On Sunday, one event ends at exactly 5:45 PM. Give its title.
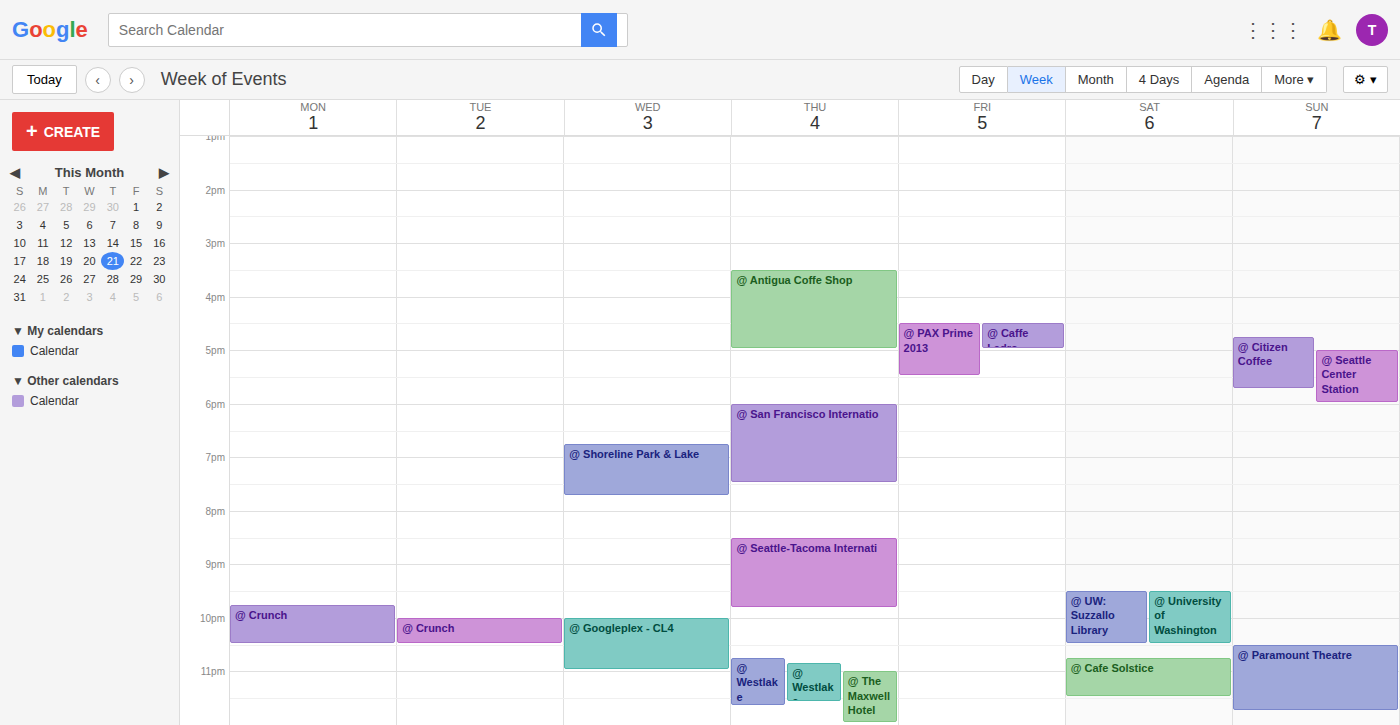
"@ Citizen Coffee"